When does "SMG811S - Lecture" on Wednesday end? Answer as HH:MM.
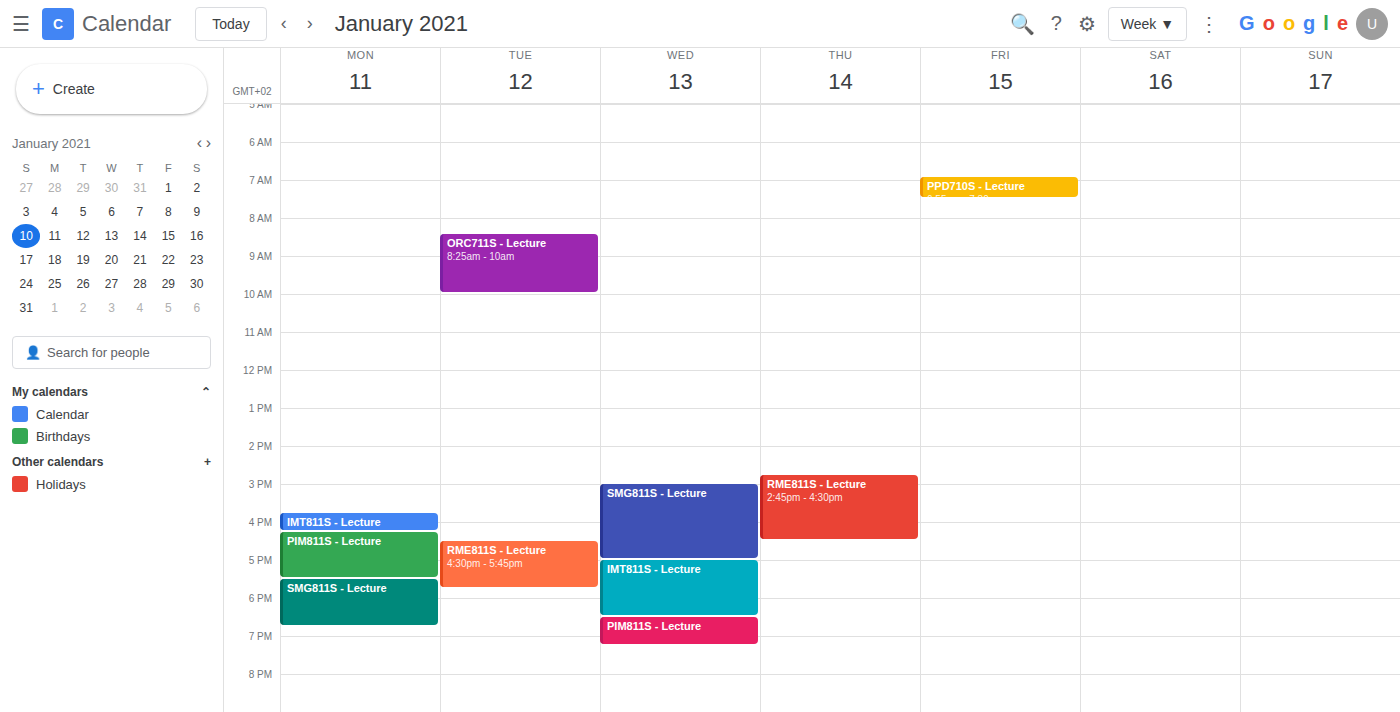
17:00